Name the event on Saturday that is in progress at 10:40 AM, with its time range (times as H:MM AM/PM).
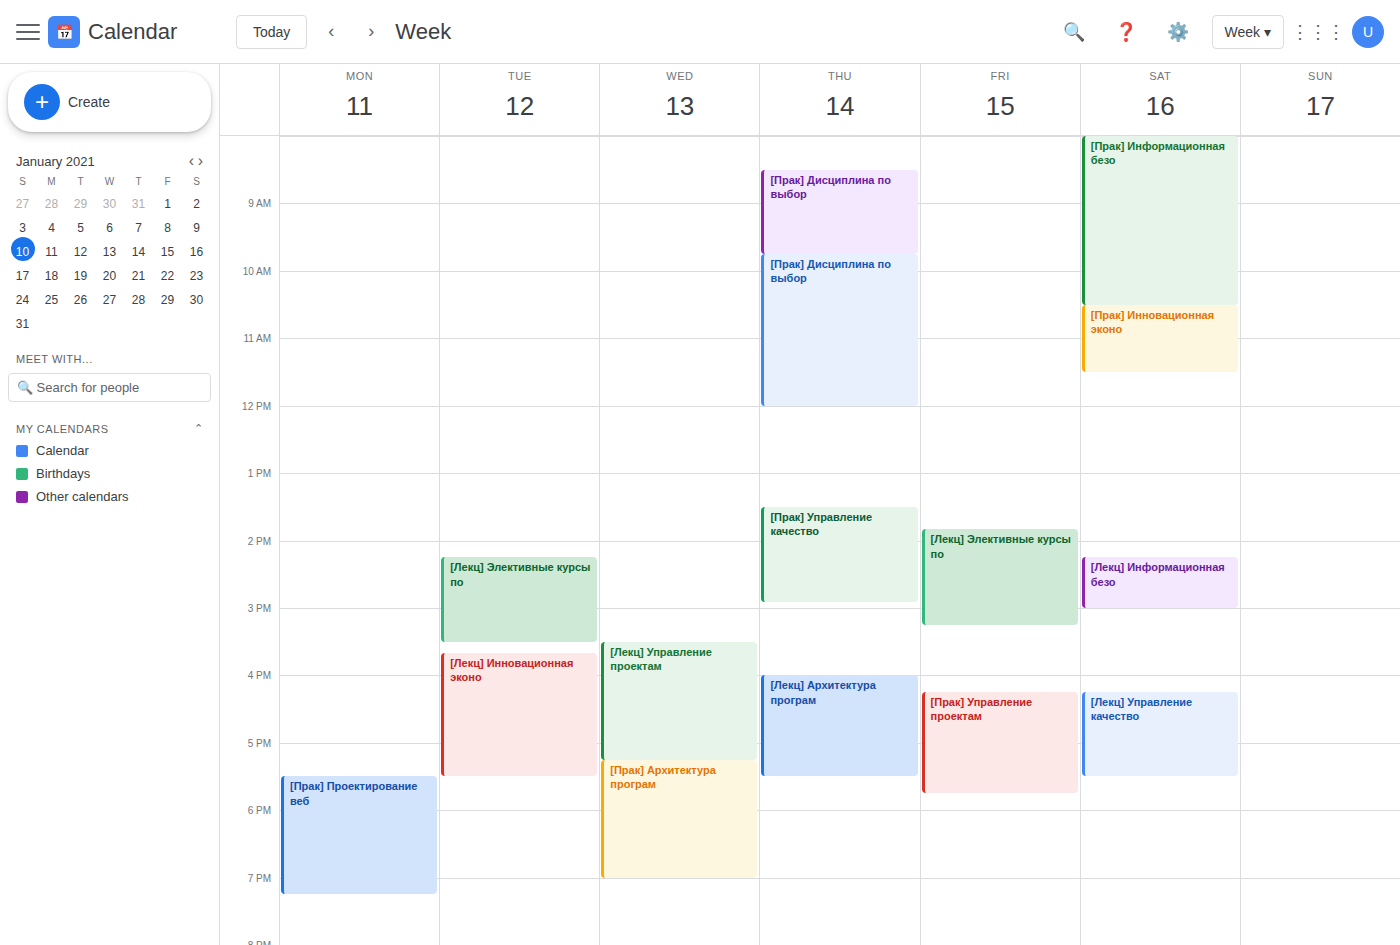
"[Прак] Инновационная эконо", 10:30 AM to 11:30 AM